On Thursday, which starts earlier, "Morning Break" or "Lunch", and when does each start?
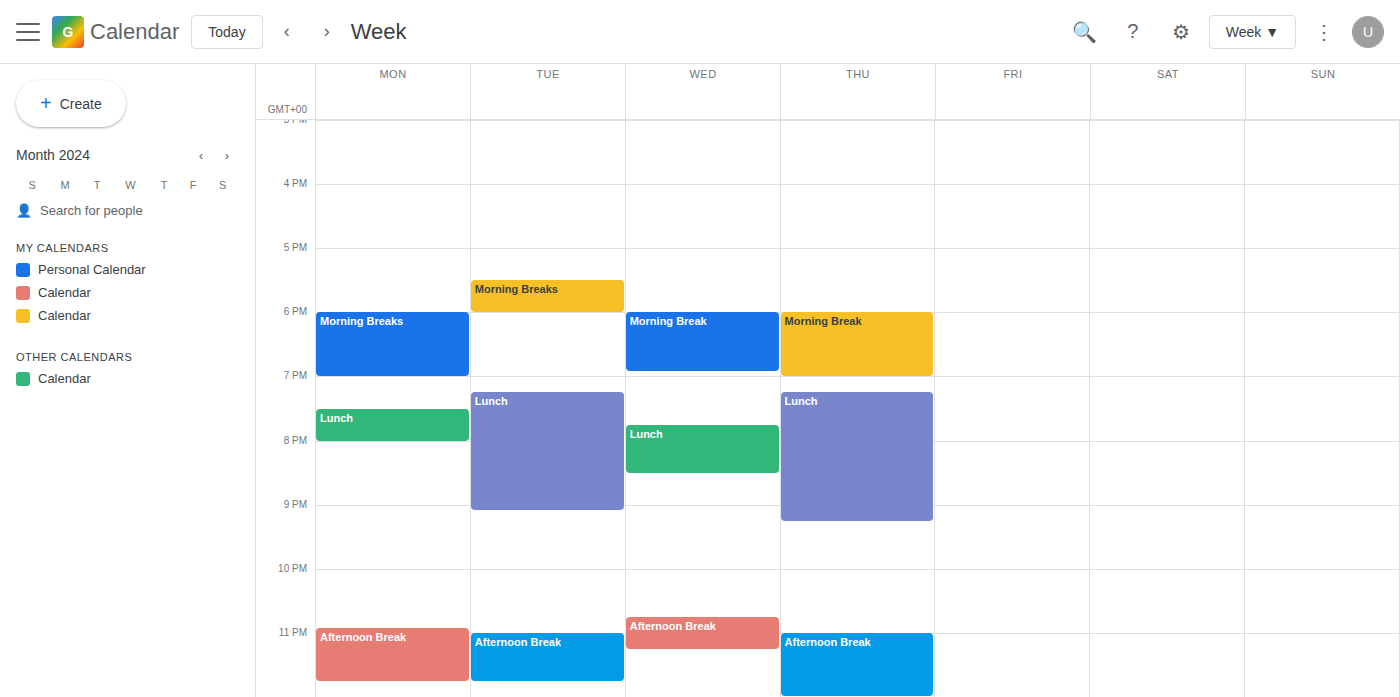
"Morning Break" 6:00 PM; "Lunch" 7:15 PM.